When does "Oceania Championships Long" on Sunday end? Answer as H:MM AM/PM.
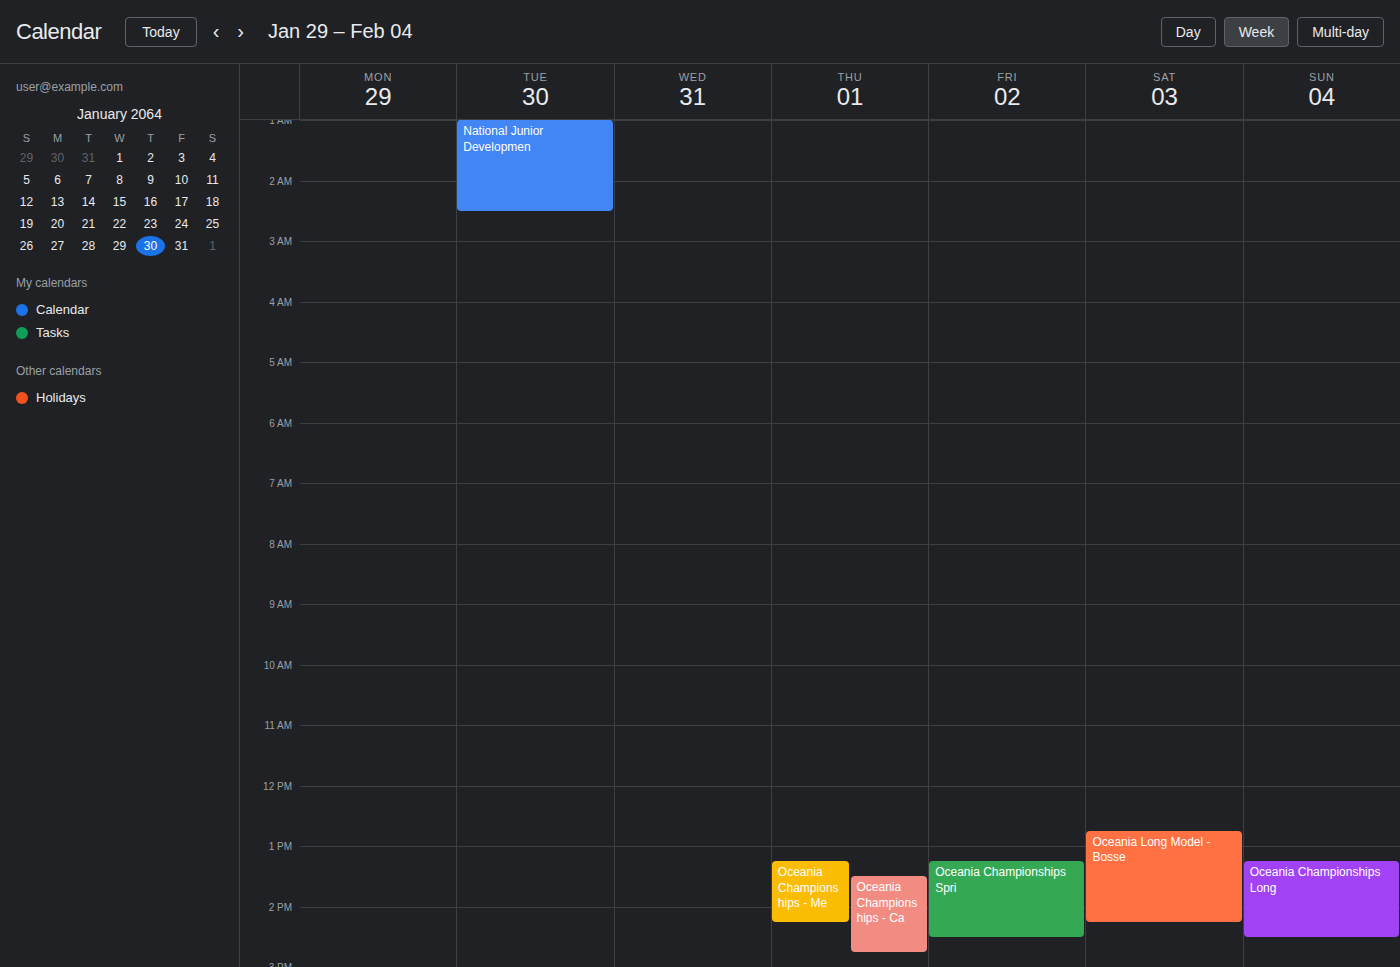
2:30 PM